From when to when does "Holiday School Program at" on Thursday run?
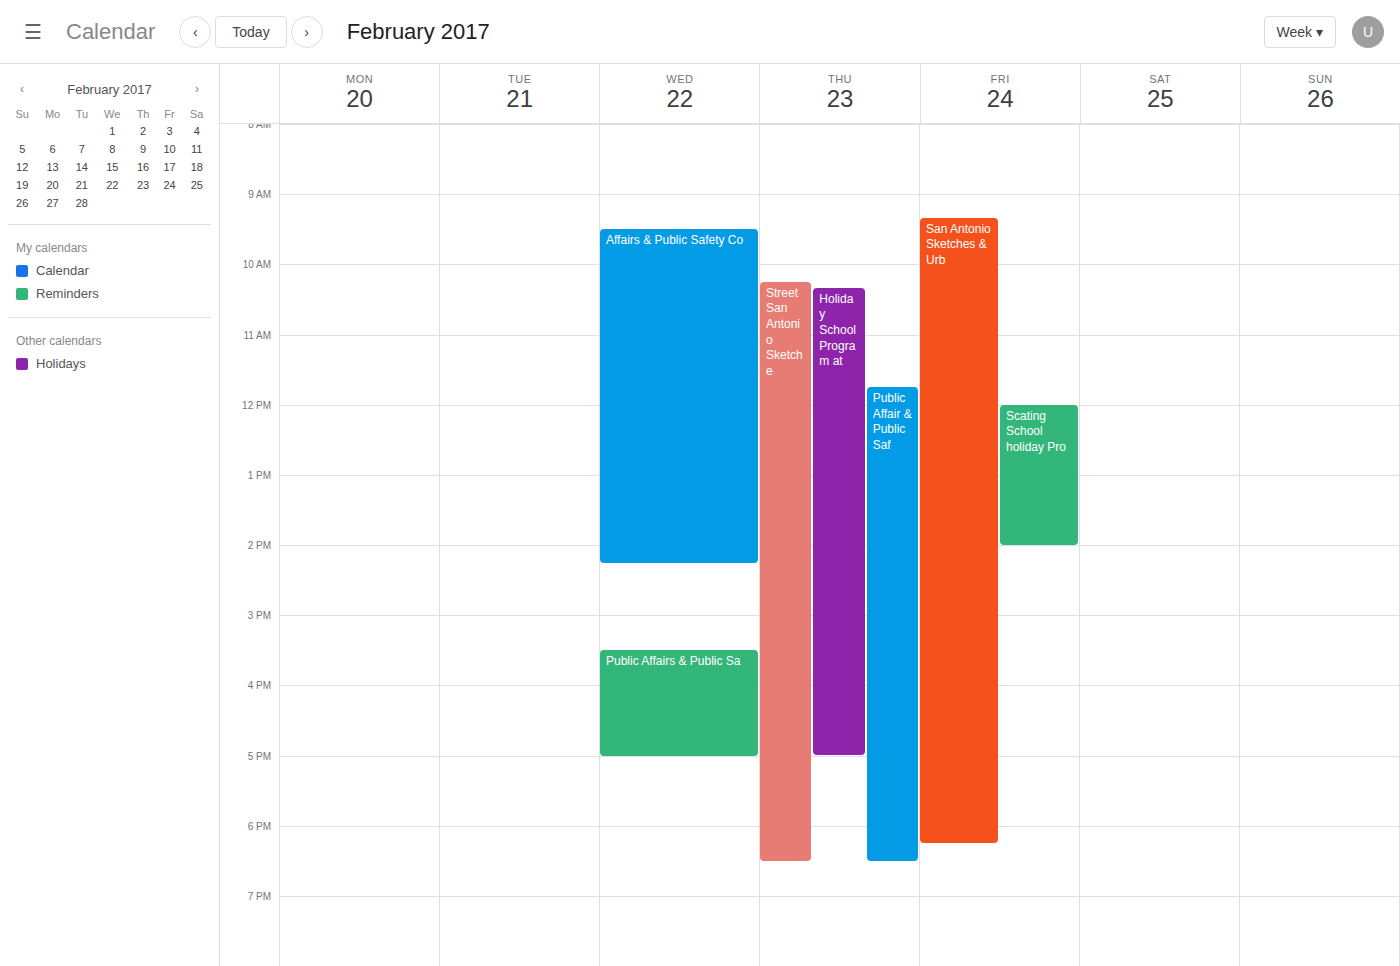
10:20 to 17:00